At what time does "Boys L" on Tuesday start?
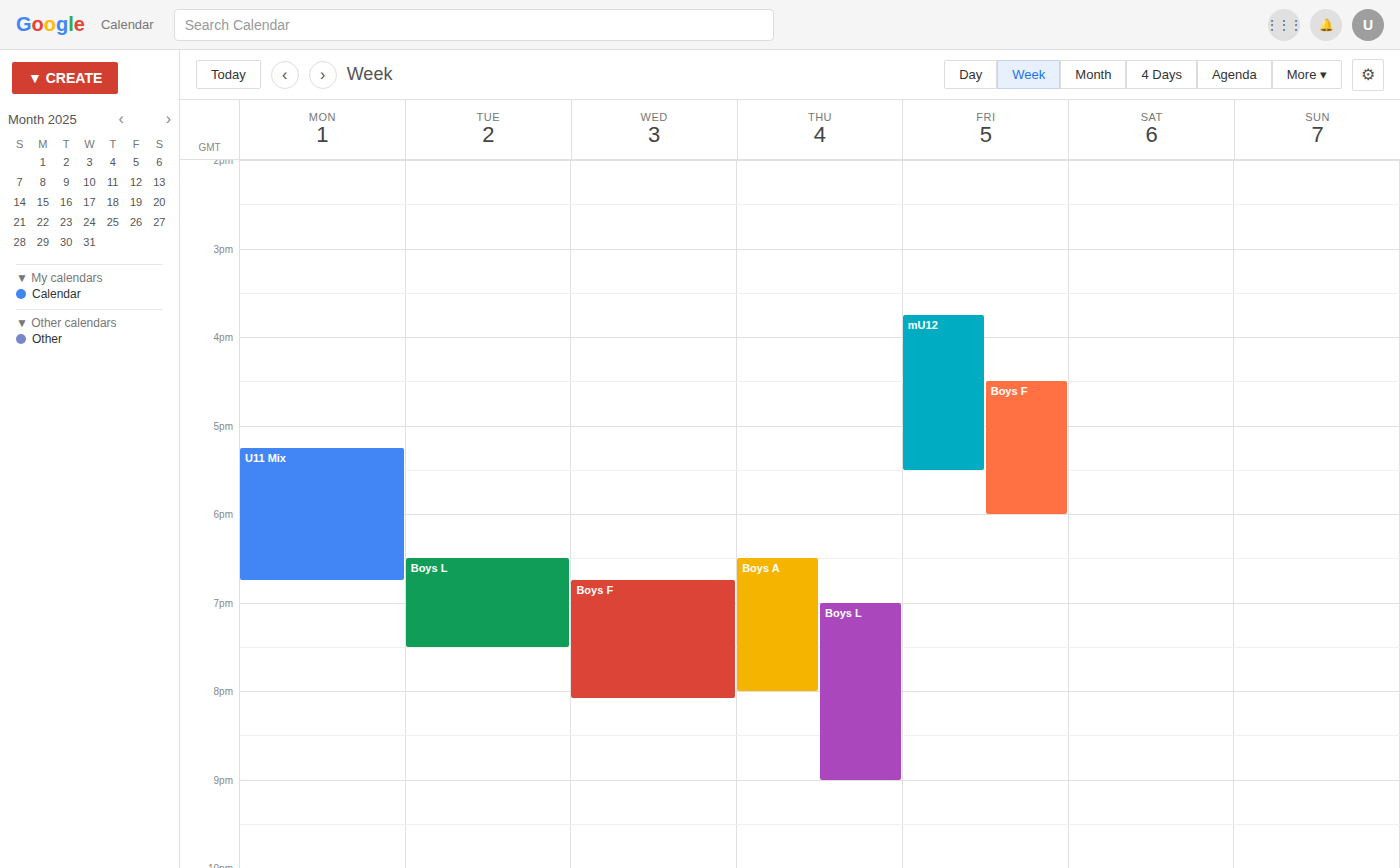
18:30